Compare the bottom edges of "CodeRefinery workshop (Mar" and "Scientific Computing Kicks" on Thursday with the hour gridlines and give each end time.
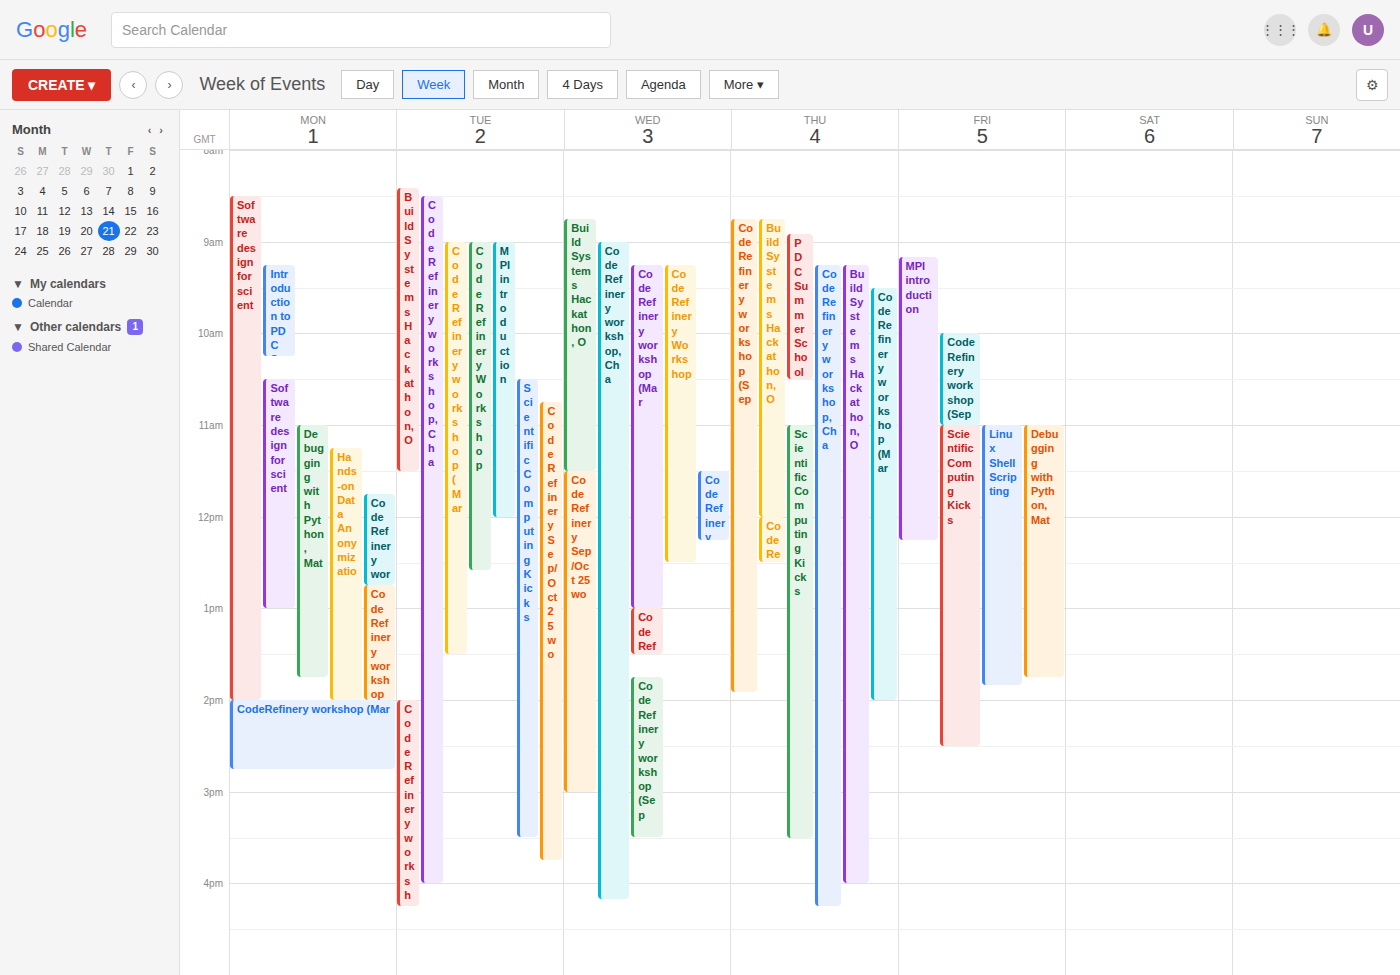
"CodeRefinery workshop (Mar": 2:00 PM, exactly on the 2 PM line. "Scientific Computing Kicks": 3:30 PM, halfway between the 3 PM and 4 PM lines.